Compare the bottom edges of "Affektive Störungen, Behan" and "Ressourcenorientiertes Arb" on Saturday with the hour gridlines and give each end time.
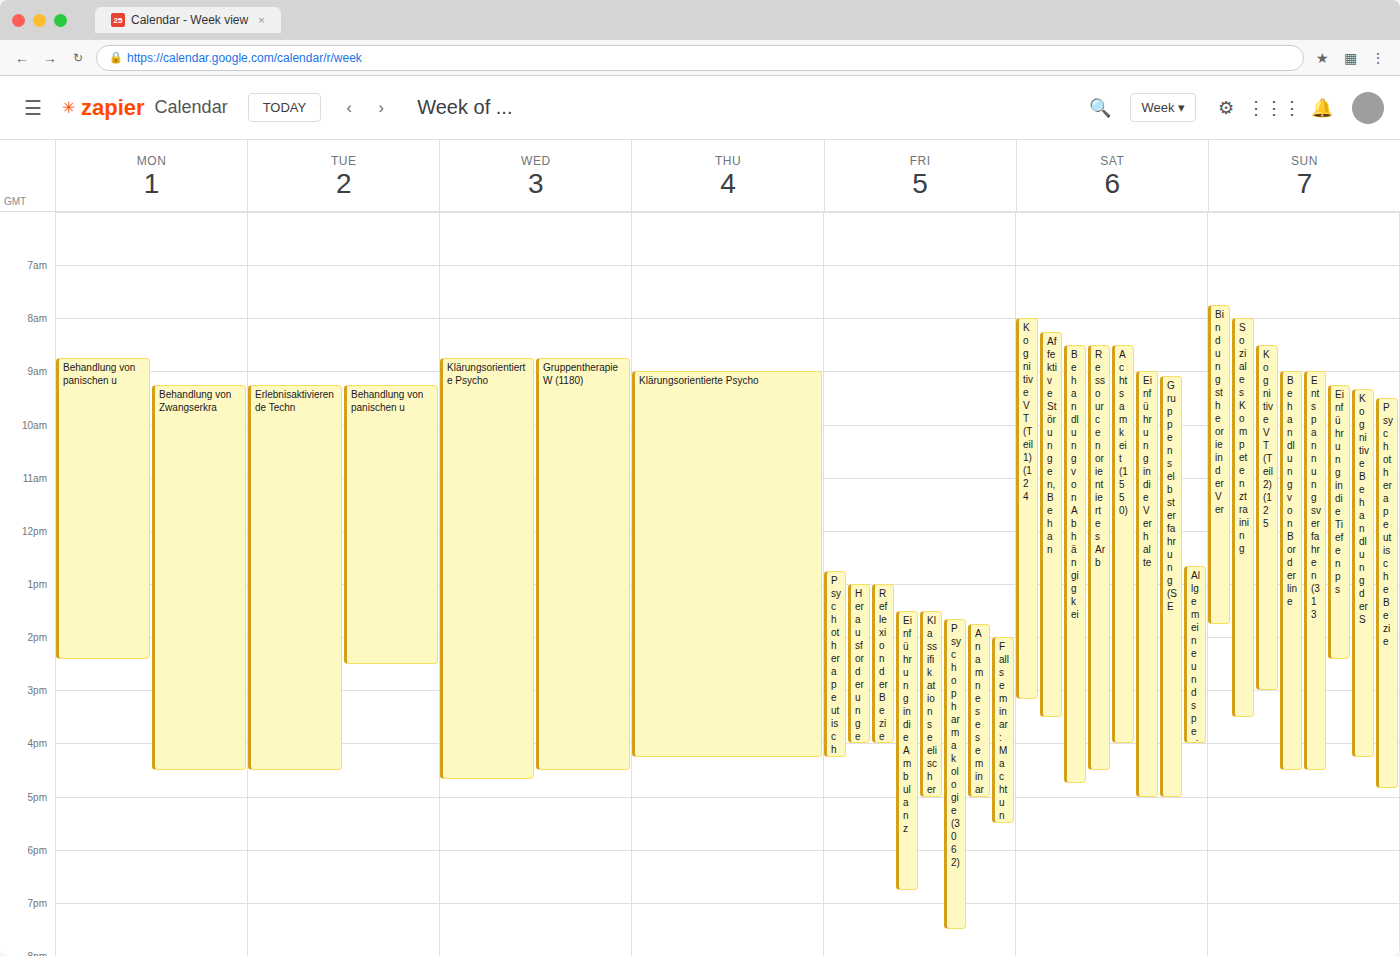
"Affektive Störungen, Behan": 3:30 PM, halfway between the 3 PM and 4 PM lines. "Ressourcenorientiertes Arb": 4:30 PM, halfway between the 4 PM and 5 PM lines.